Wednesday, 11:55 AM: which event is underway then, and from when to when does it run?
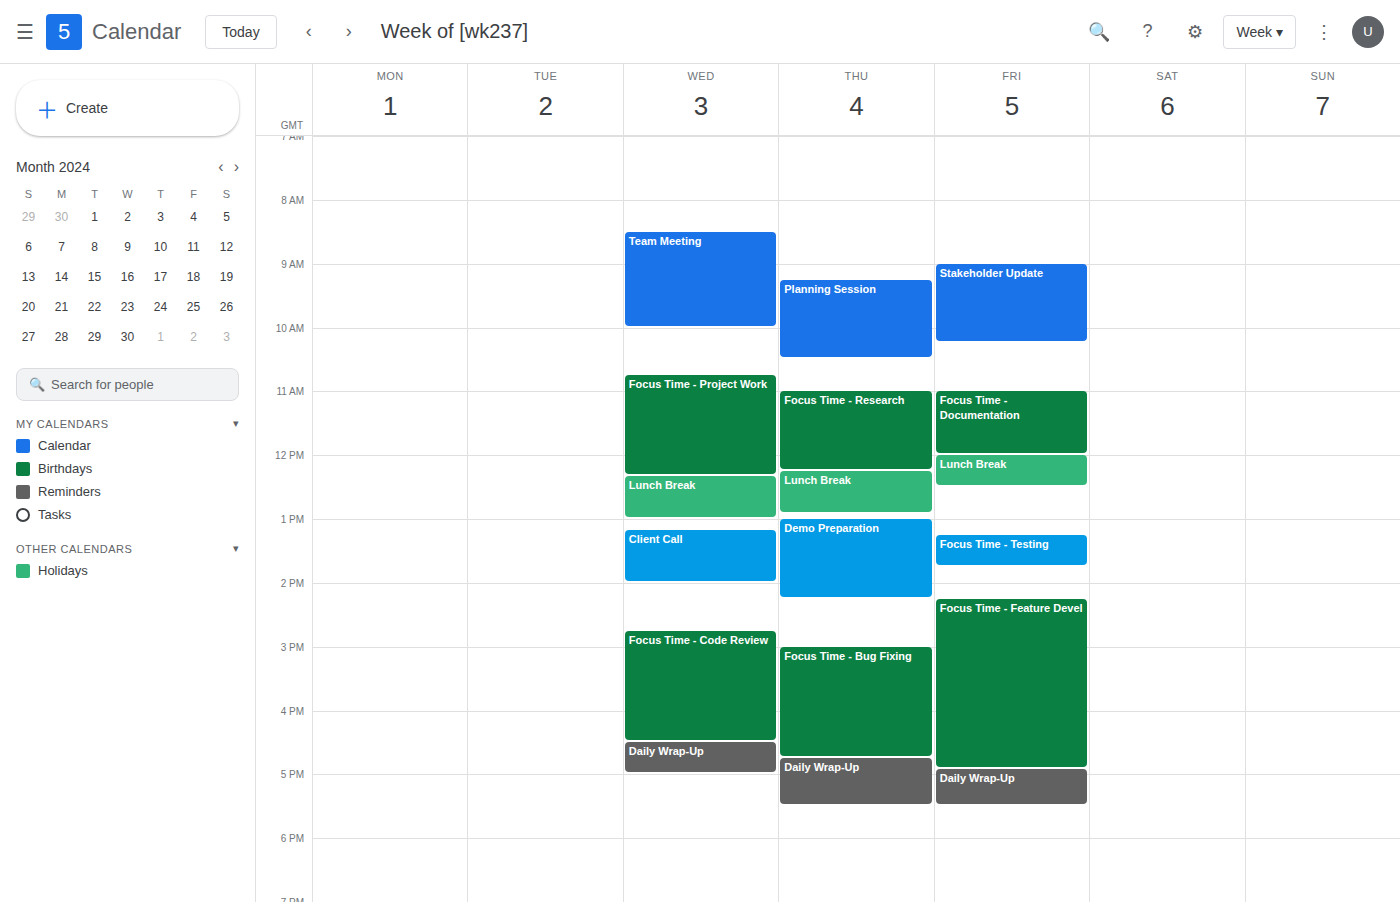
"Focus Time - Project Work", 10:45 AM to 12:20 PM